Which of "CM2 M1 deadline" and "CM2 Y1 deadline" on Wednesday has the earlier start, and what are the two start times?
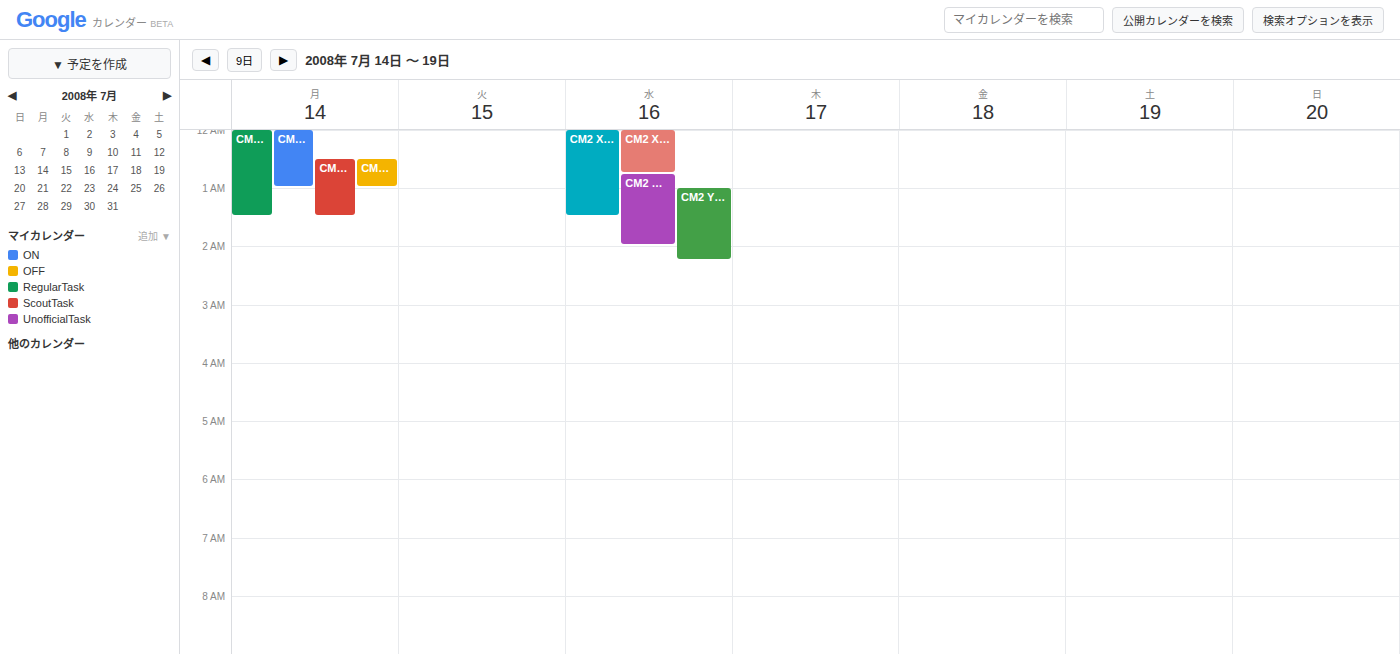
"CM2 M1 deadline" 00:45; "CM2 Y1 deadline" 01:00.